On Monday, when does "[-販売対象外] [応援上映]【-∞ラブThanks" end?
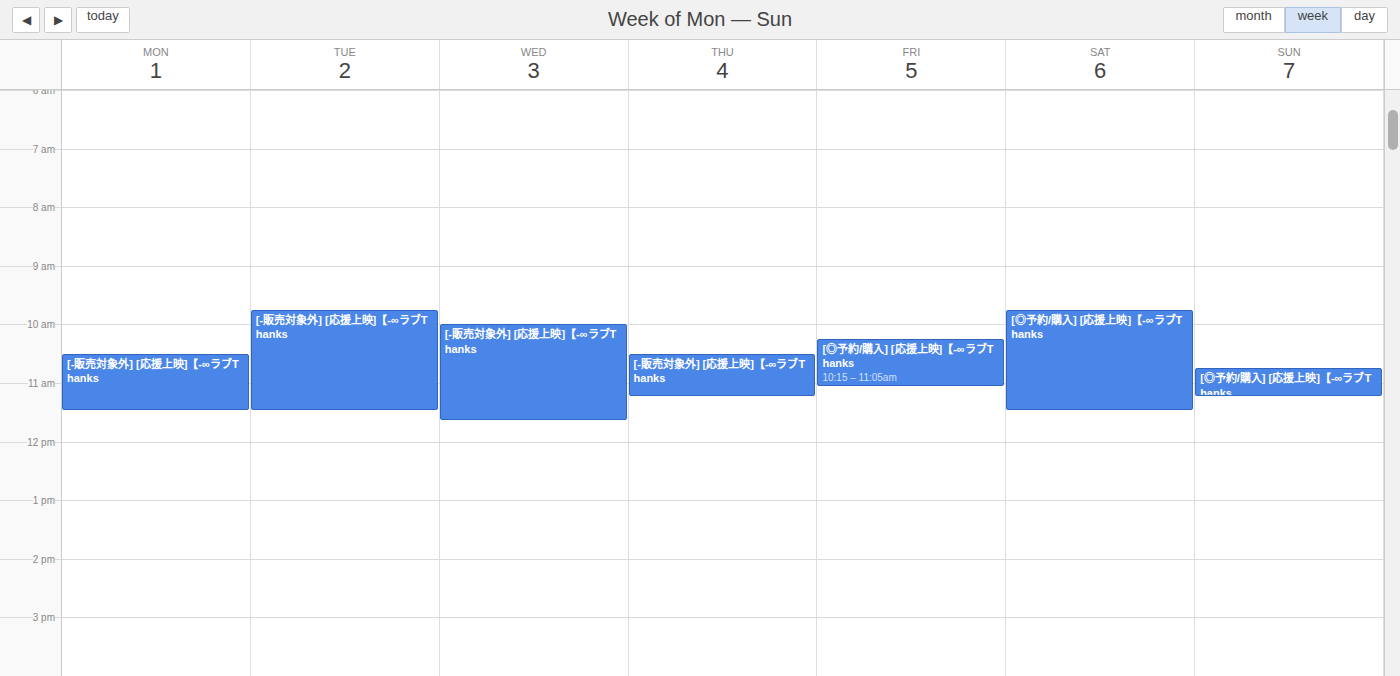
11:30 AM